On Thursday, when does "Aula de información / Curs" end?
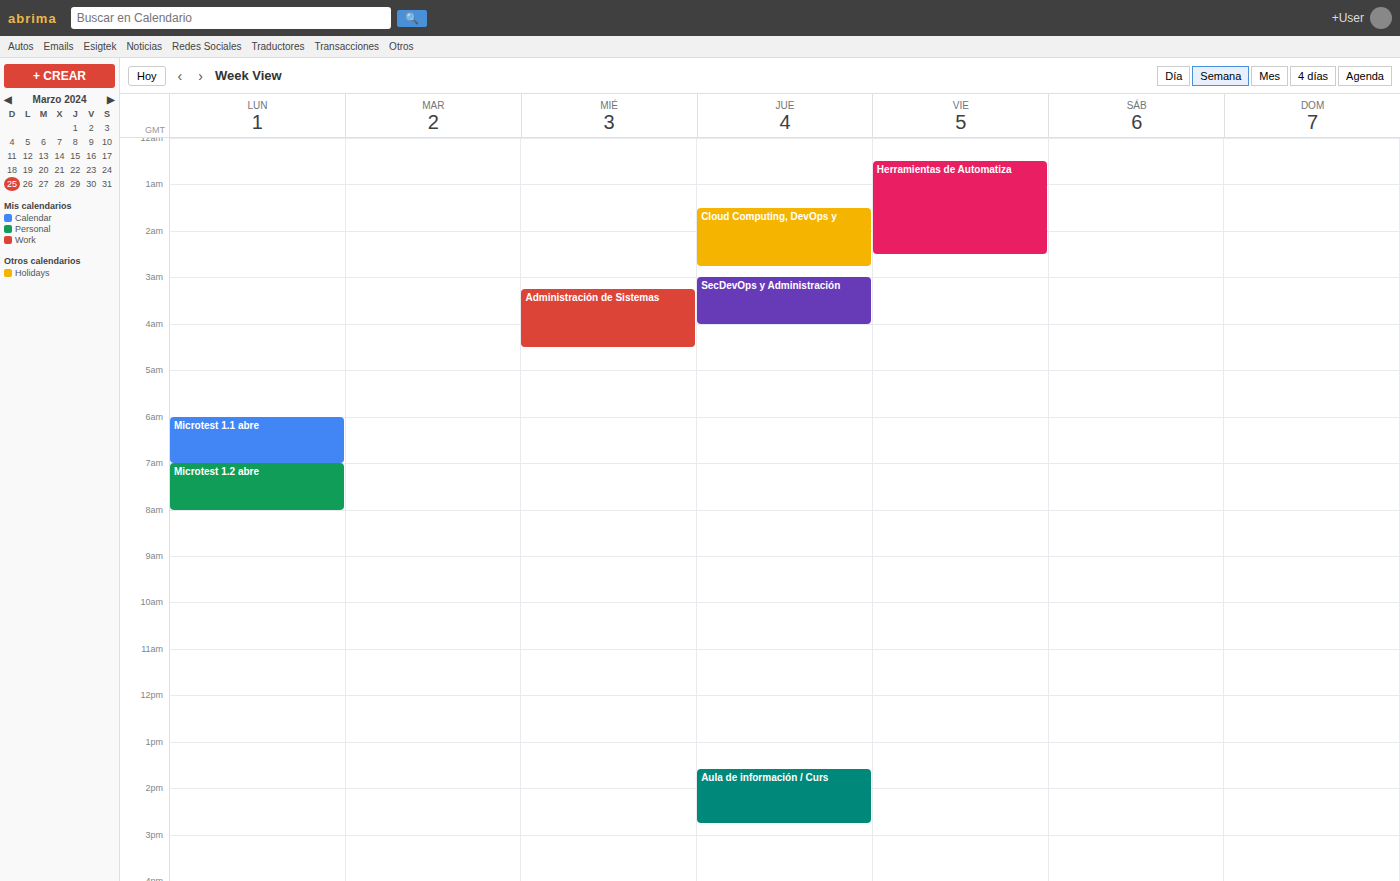
2:45 PM